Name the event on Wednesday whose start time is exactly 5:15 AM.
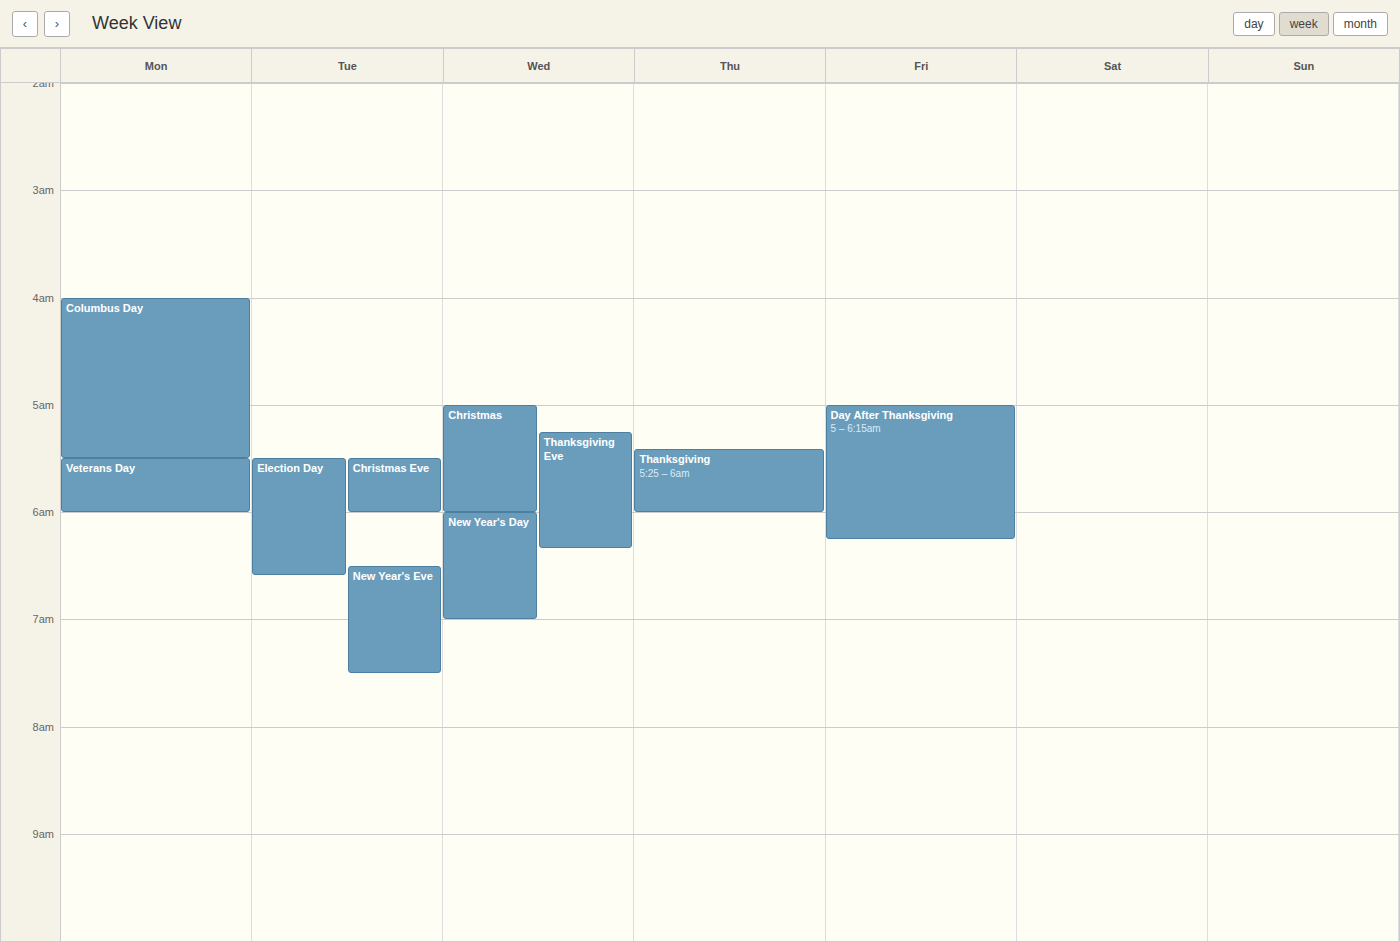
"Thanksgiving Eve"